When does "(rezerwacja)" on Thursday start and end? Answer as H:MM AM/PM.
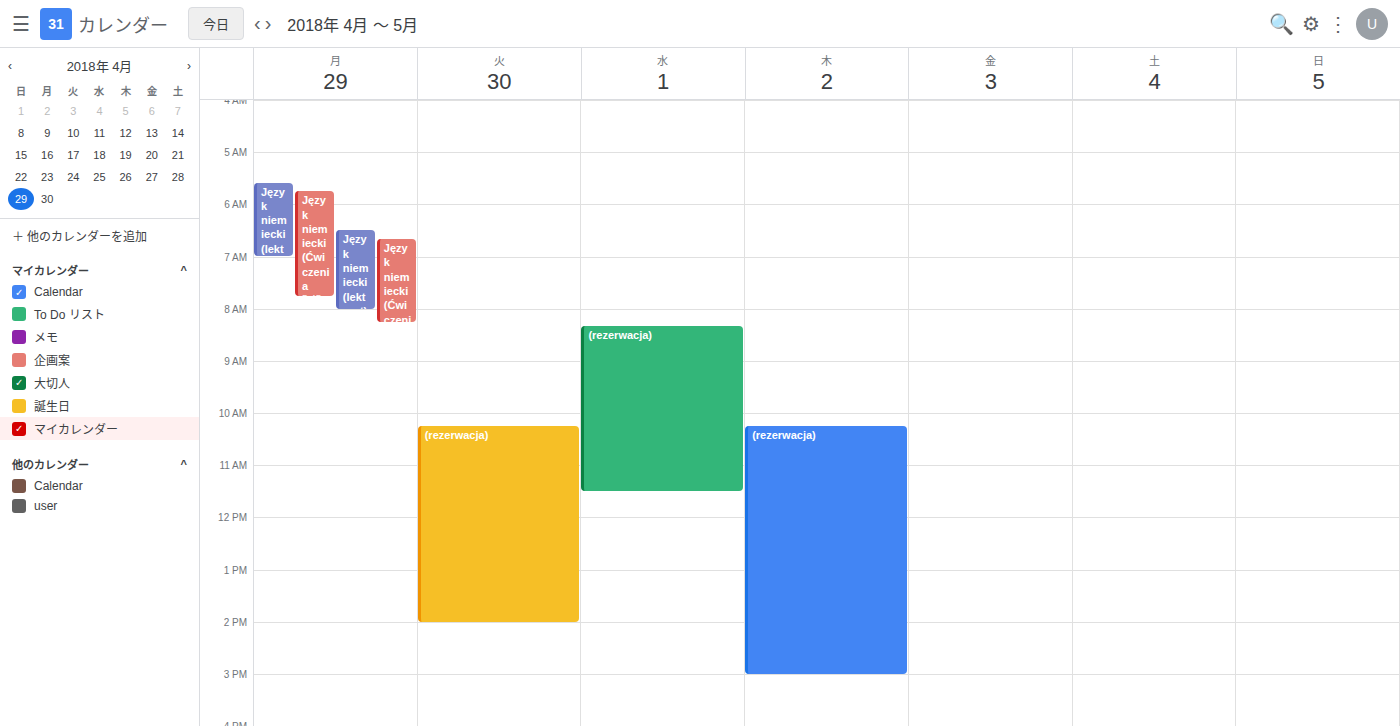
10:15 AM to 3:00 PM